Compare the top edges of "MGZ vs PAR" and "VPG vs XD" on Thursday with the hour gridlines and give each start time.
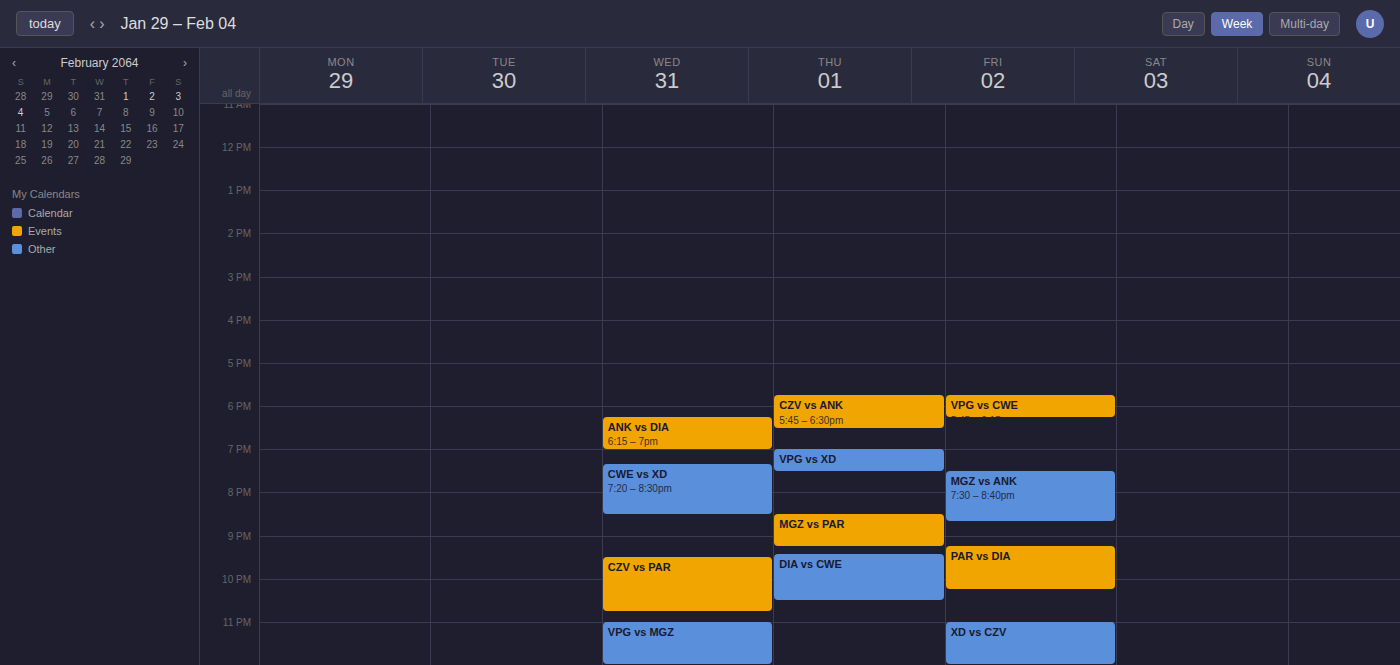
"MGZ vs PAR": 8:30 PM, halfway between the 8 PM and 9 PM lines. "VPG vs XD": 7:00 PM, exactly on the 7 PM line.